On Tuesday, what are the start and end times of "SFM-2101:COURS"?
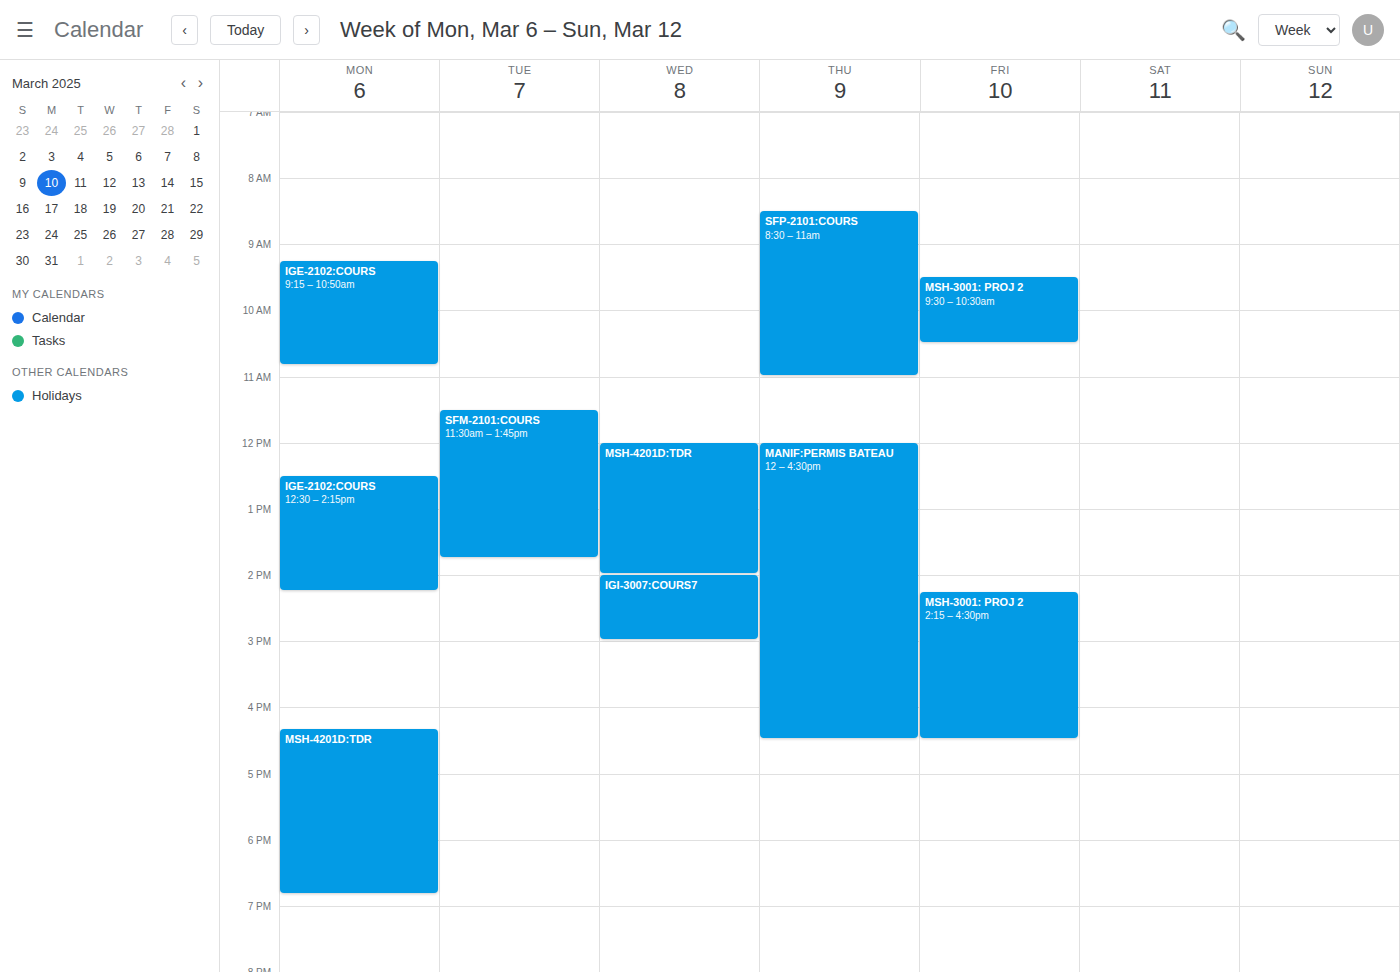
11:30 AM to 1:45 PM